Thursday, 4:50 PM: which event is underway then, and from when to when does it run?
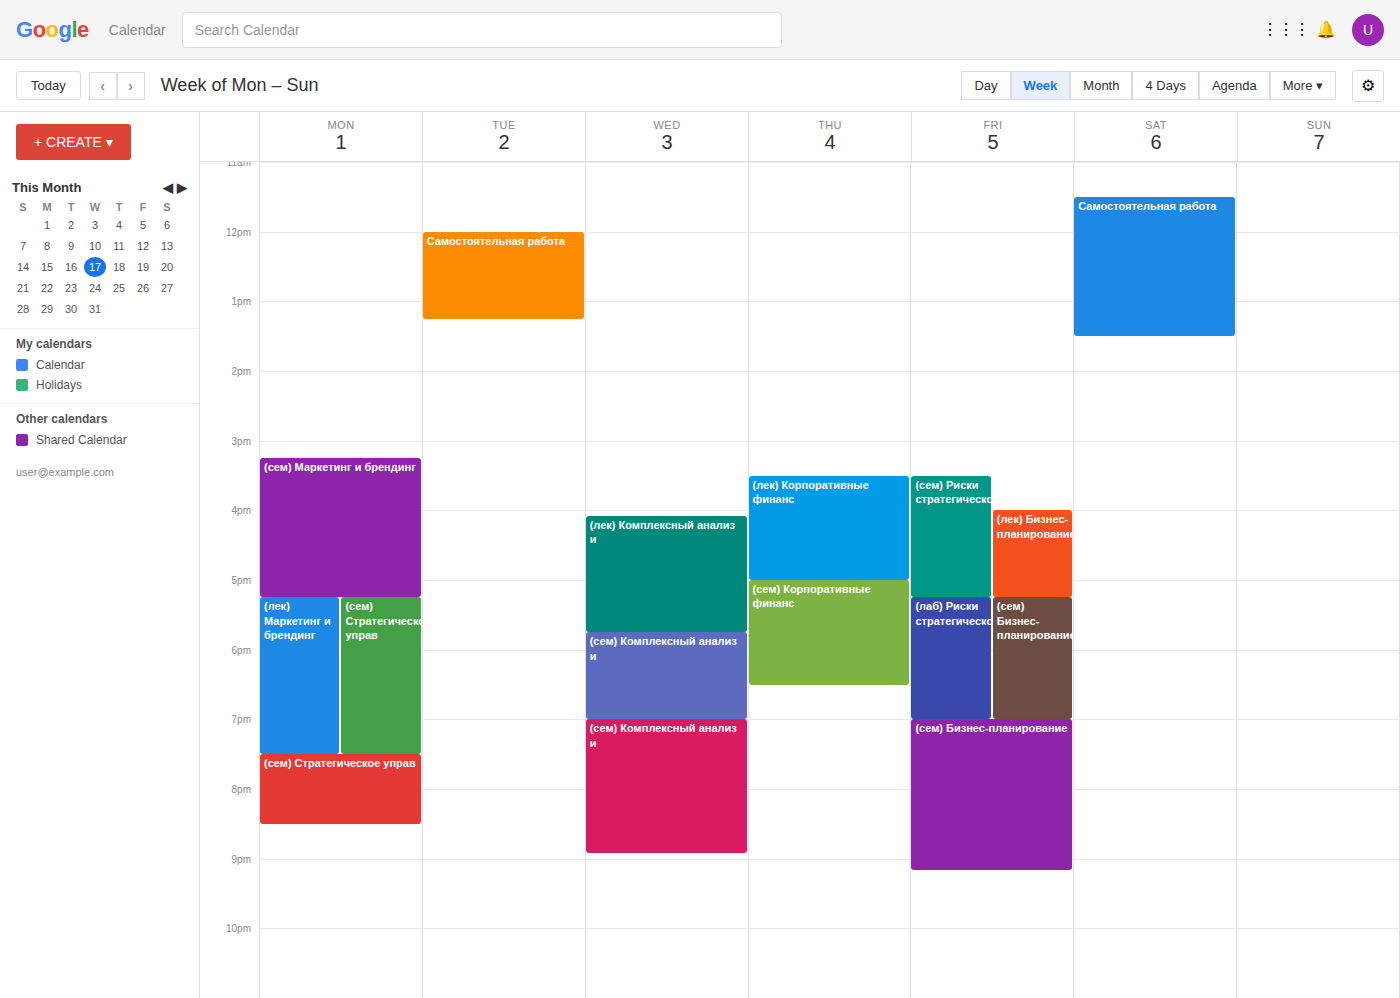
"(лек) Корпоративные финанс", 3:30 PM to 5:00 PM